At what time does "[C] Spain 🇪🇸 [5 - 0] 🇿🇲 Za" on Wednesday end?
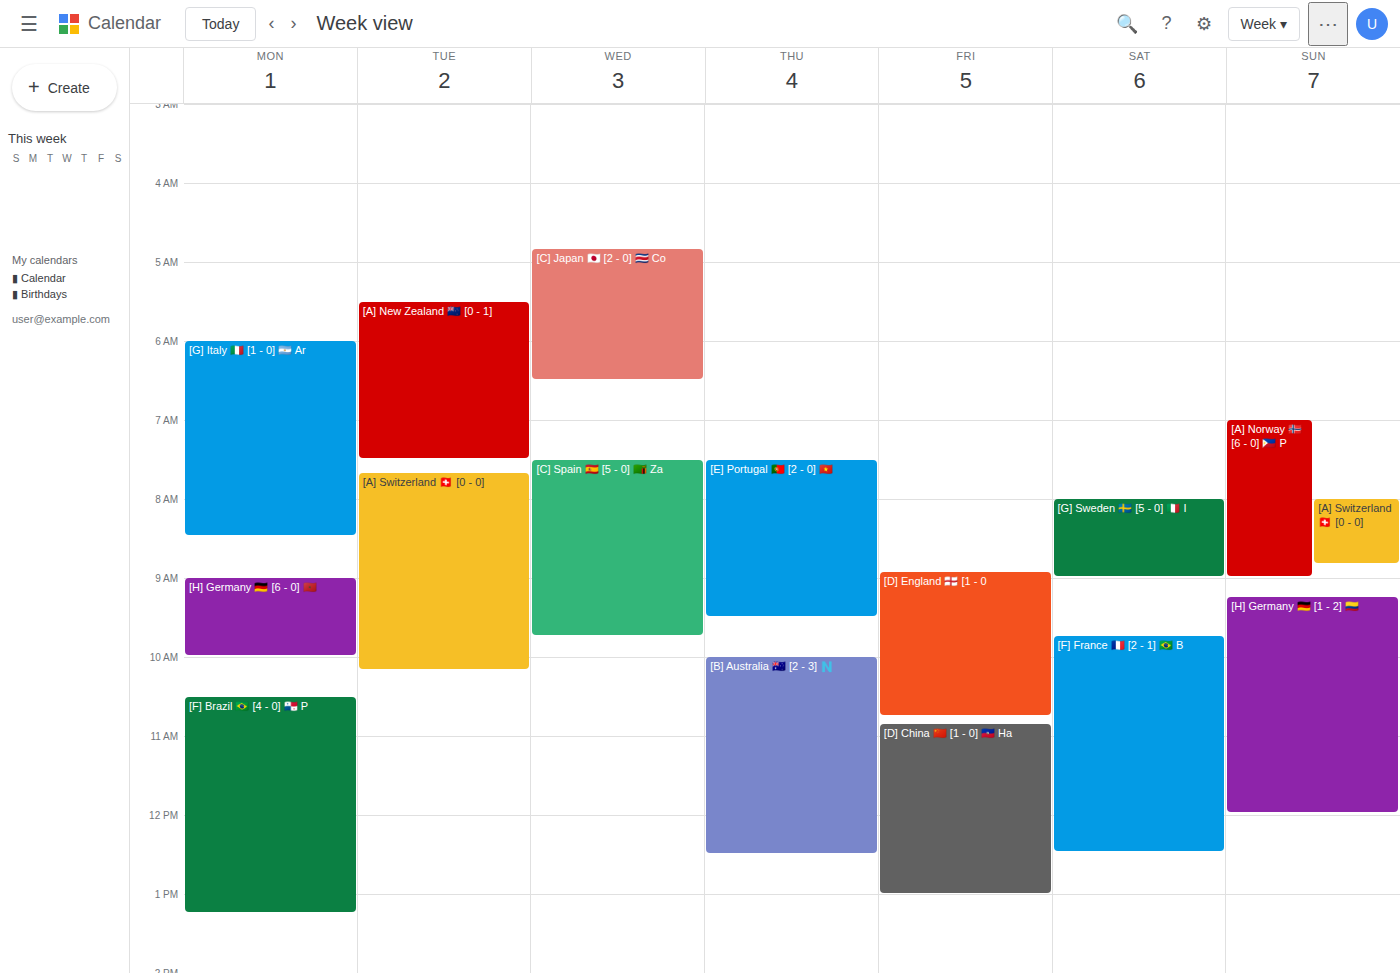
9:45 AM